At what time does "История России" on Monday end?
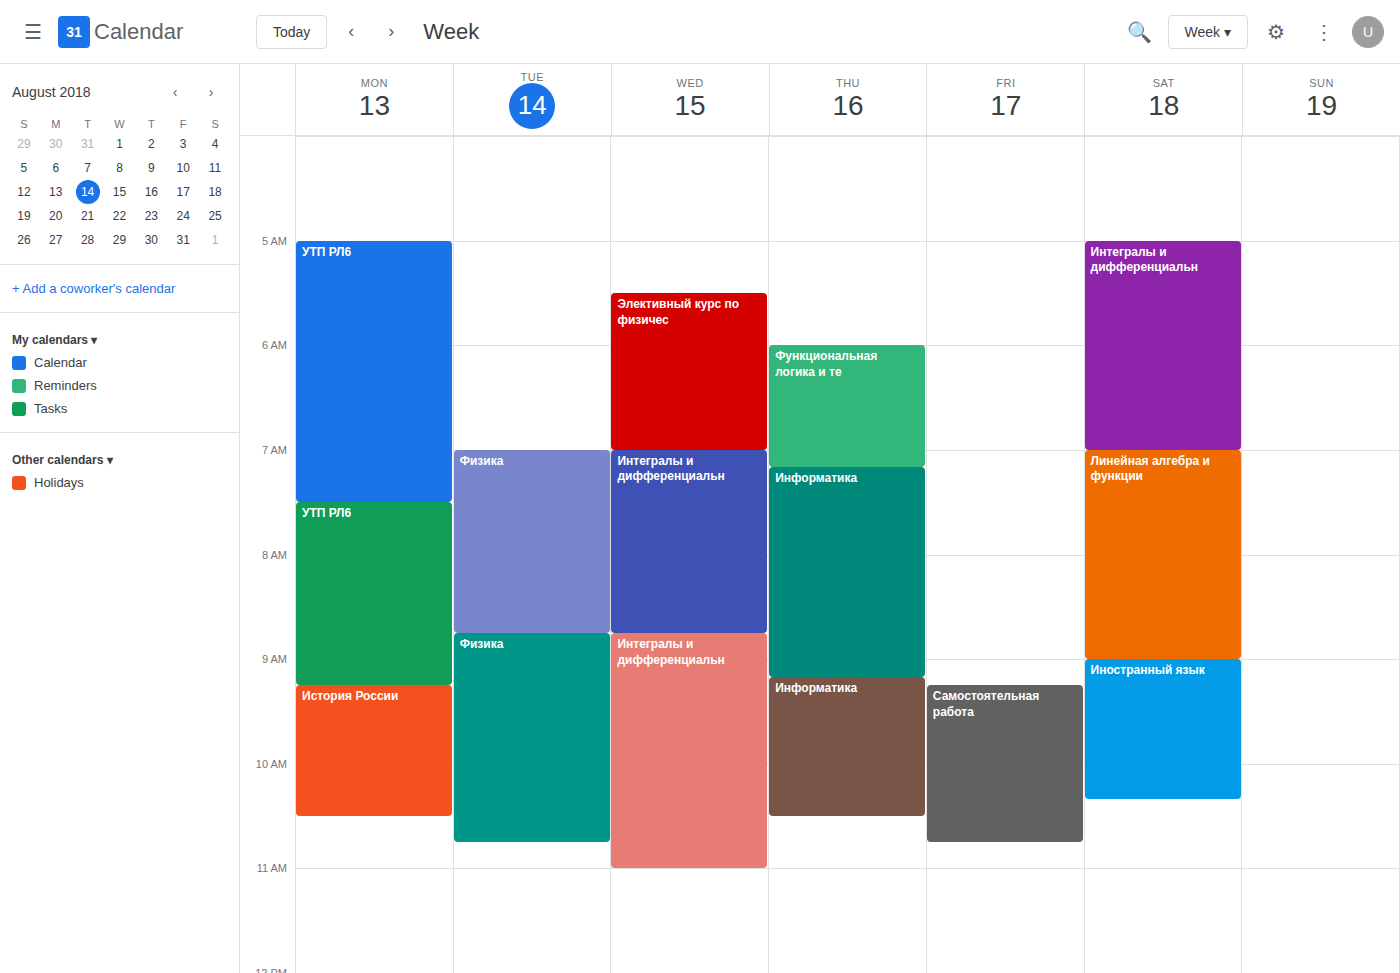
10:30 AM